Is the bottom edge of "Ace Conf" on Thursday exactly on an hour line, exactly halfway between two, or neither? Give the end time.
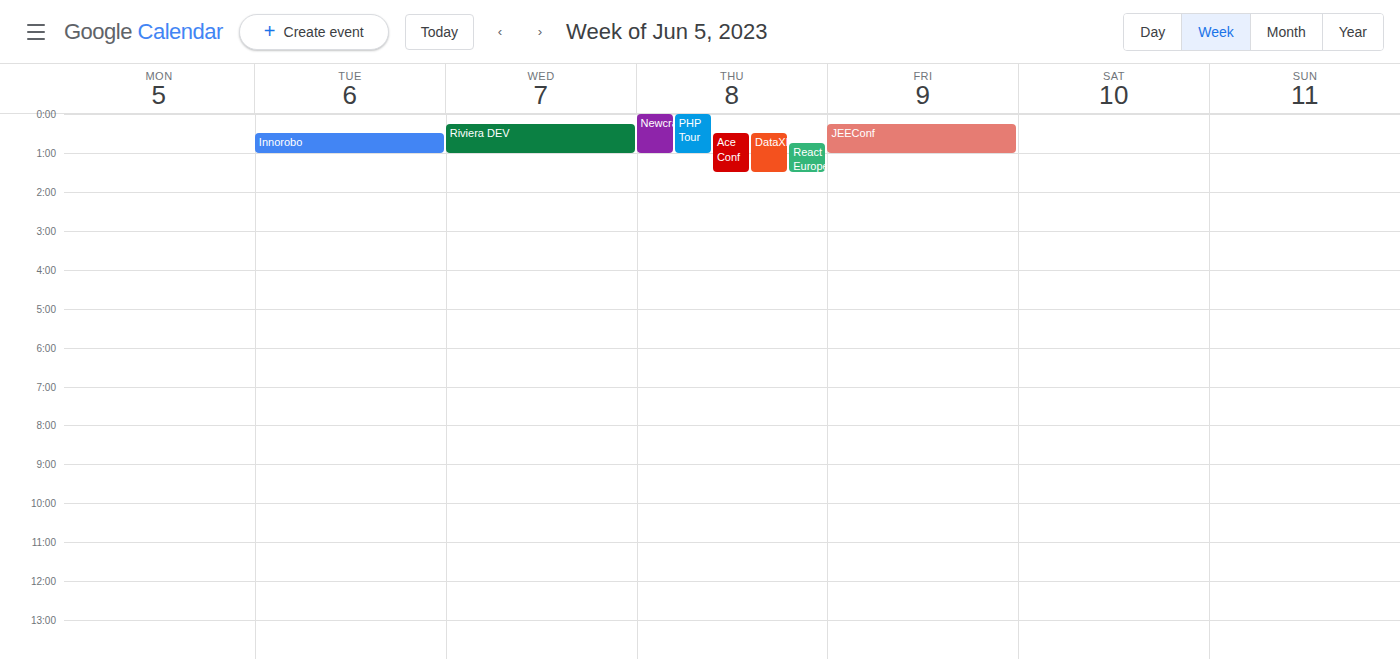
01:30 -- halfway between the 01:00 and 02:00 lines.